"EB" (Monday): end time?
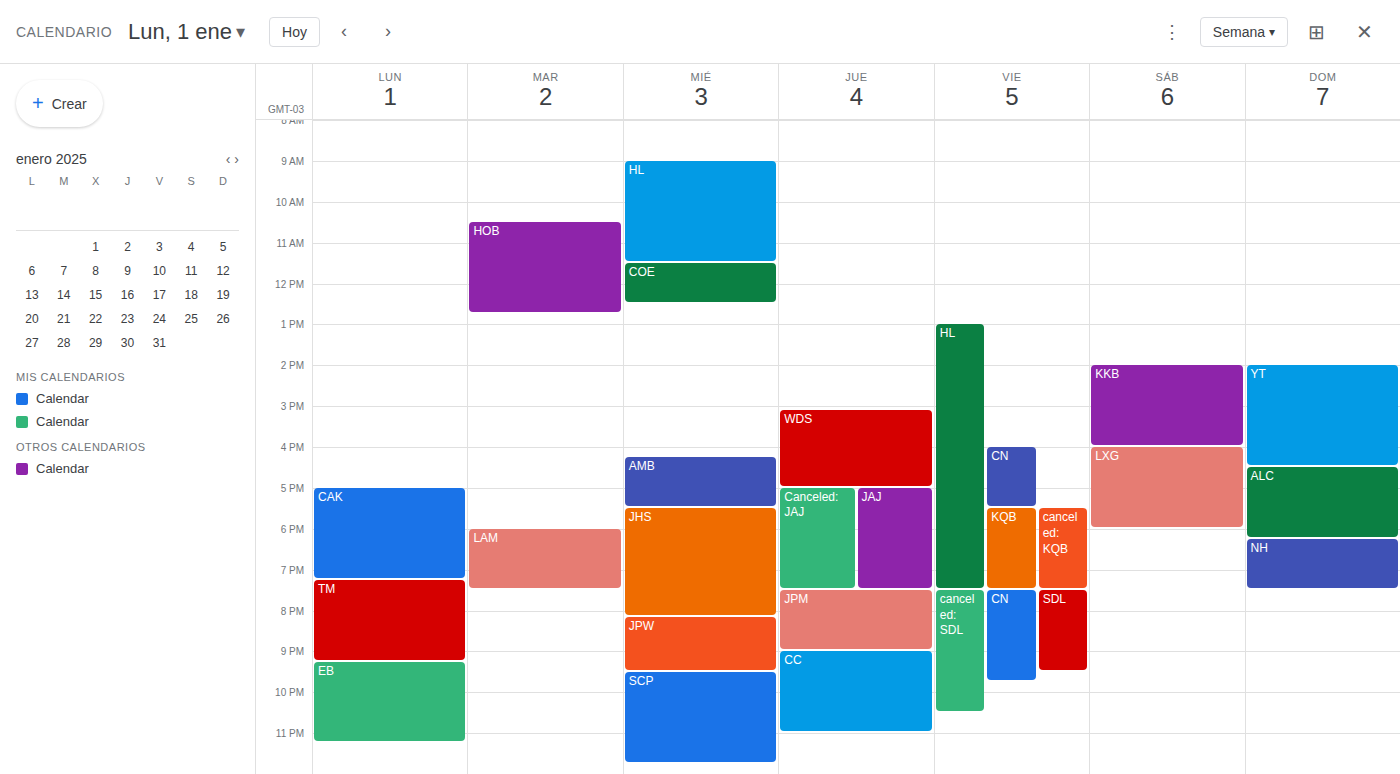
11:15 PM